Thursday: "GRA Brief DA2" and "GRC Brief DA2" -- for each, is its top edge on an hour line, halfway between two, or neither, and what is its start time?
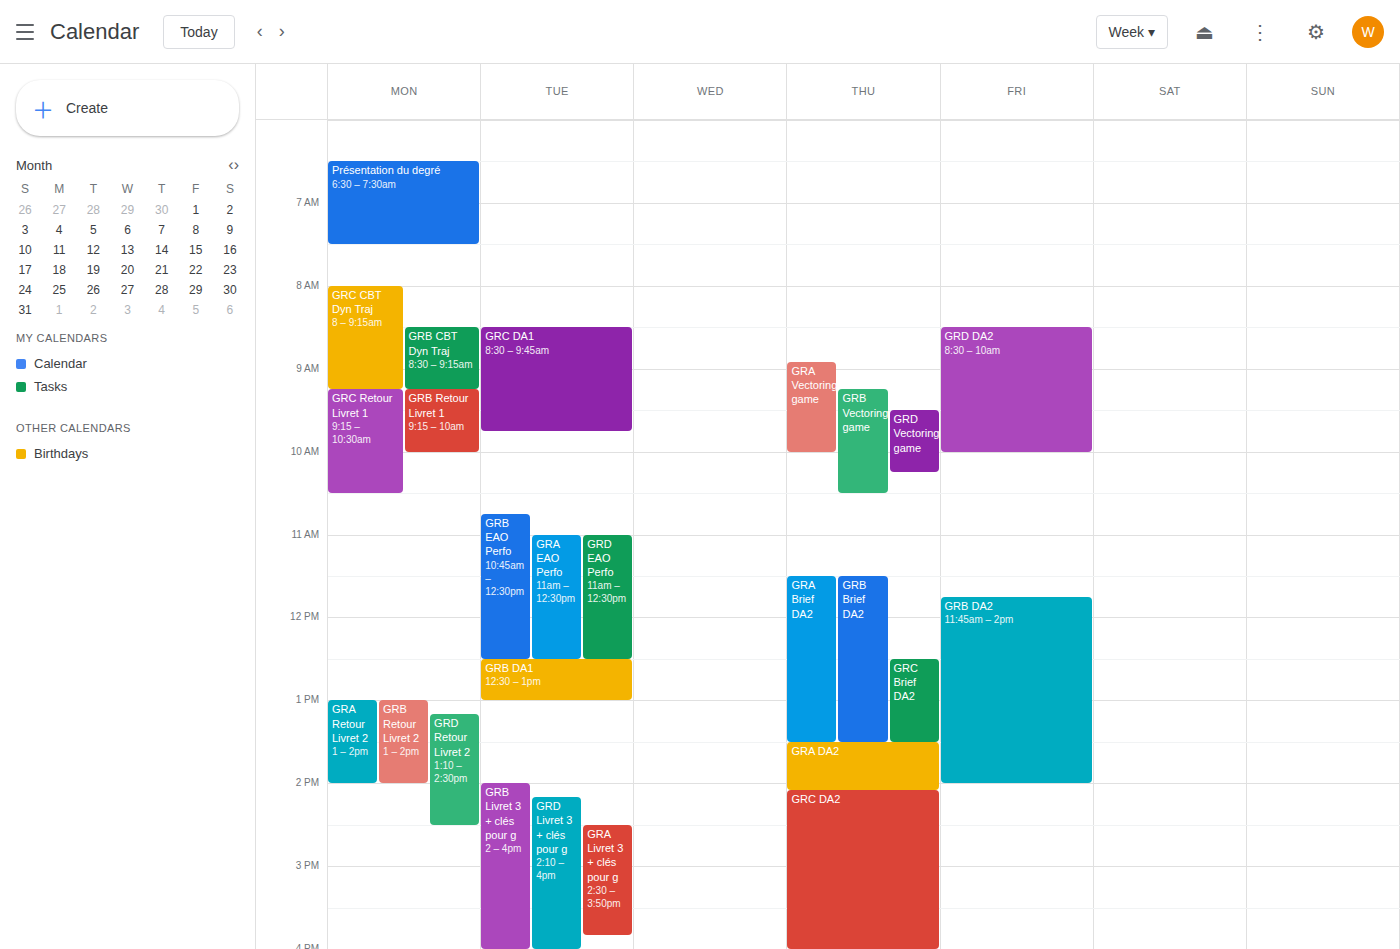
"GRA Brief DA2": 11:30 AM, halfway between the 11 AM and 12 PM lines. "GRC Brief DA2": 12:30 PM, halfway between the 12 PM and 1 PM lines.